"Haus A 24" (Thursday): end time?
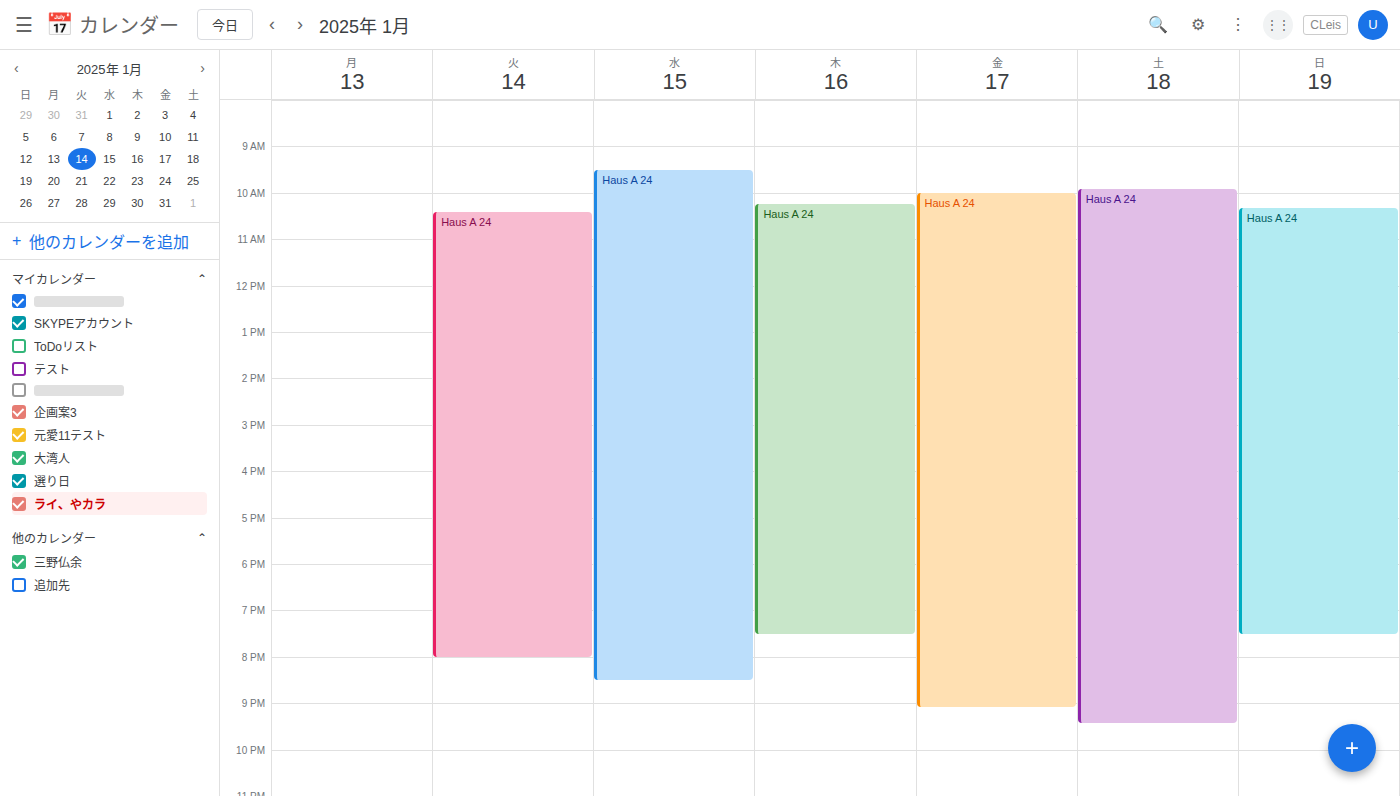
7:30 PM